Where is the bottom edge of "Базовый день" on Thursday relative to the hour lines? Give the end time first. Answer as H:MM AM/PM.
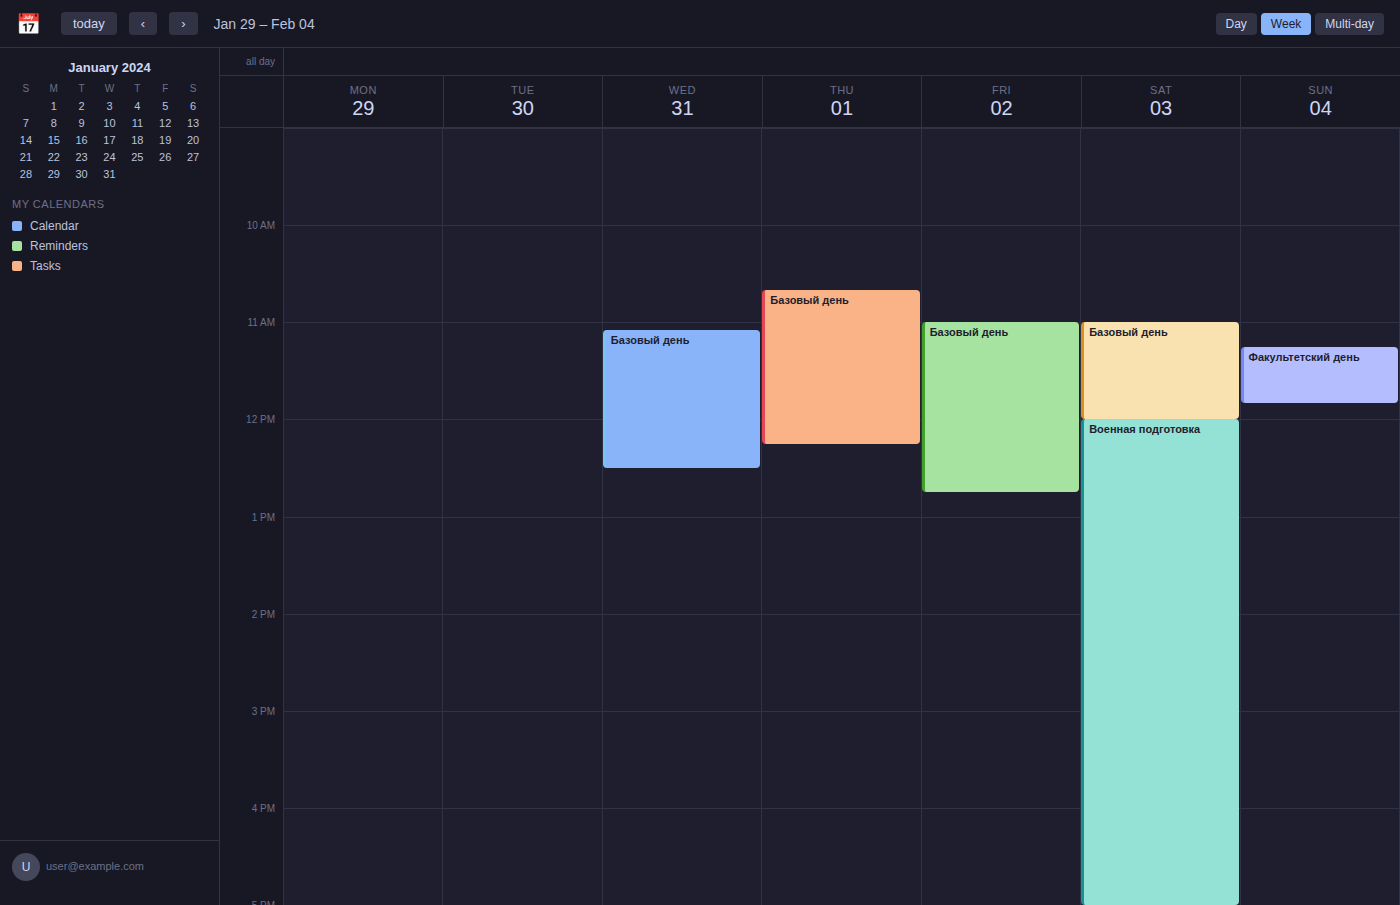
12:15 PM -- neither: a quarter of the way from the 12 PM line to the 1 PM line.